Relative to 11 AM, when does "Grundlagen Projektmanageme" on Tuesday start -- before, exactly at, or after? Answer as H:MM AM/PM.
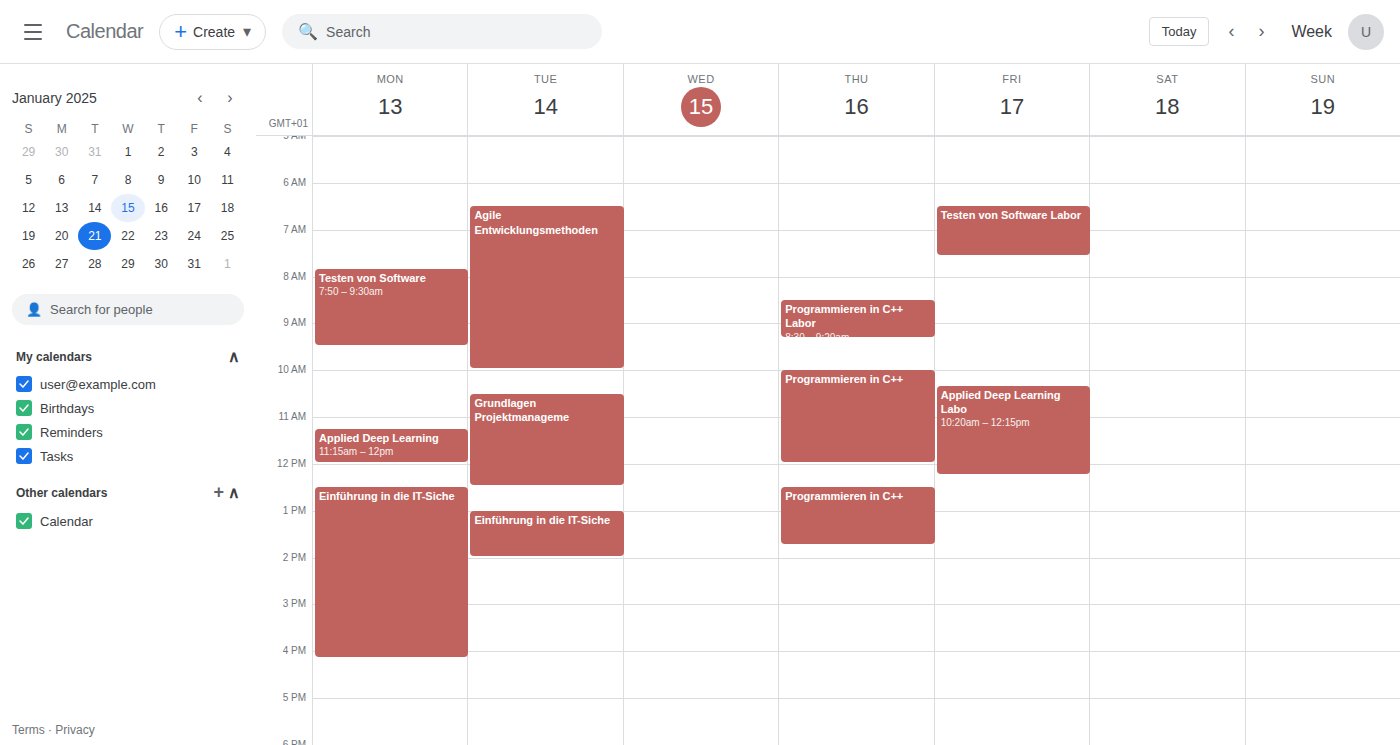
10:30 AM -- before 11 AM, 30 minutes above the 11 AM line.